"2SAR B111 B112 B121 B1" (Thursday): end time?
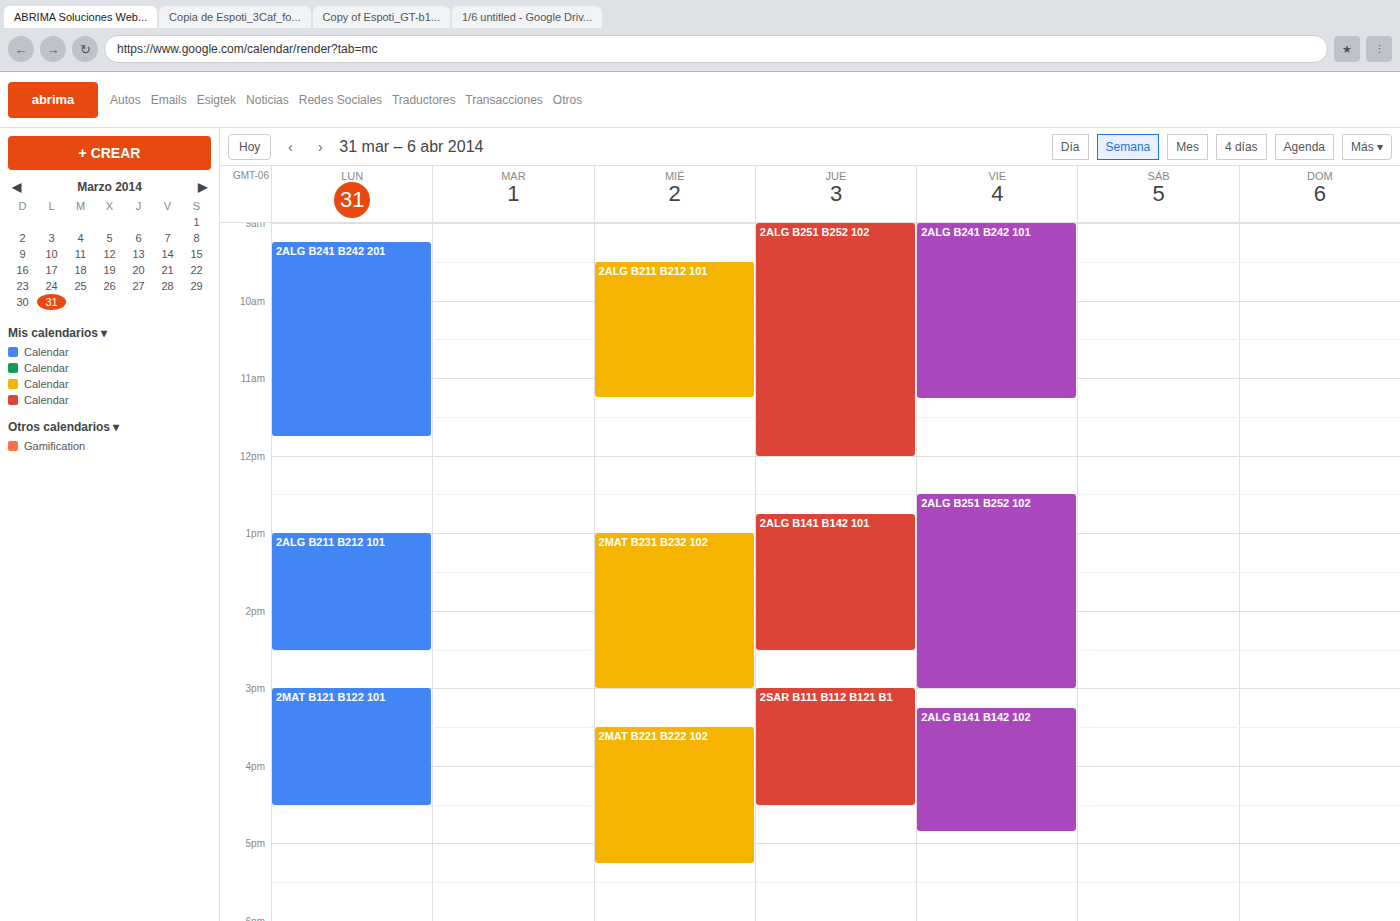
4:30 PM